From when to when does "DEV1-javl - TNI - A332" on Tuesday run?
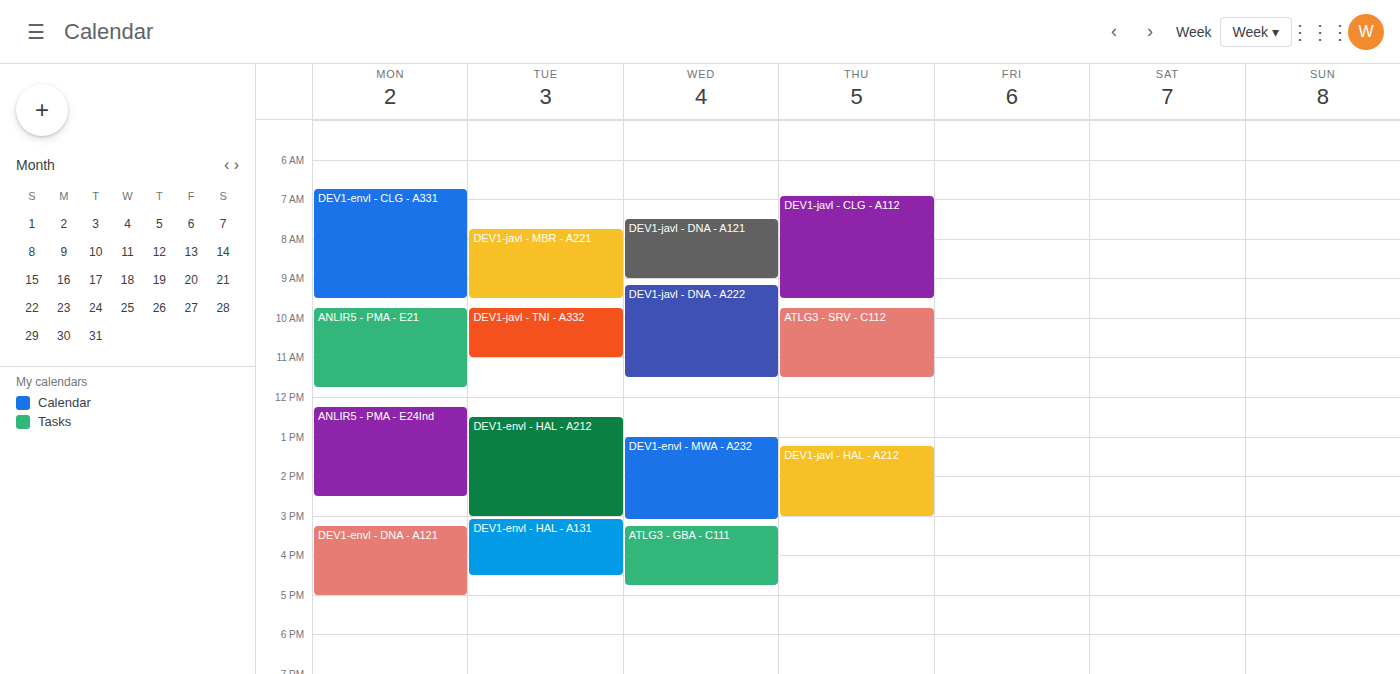
9:45 AM to 11:00 AM